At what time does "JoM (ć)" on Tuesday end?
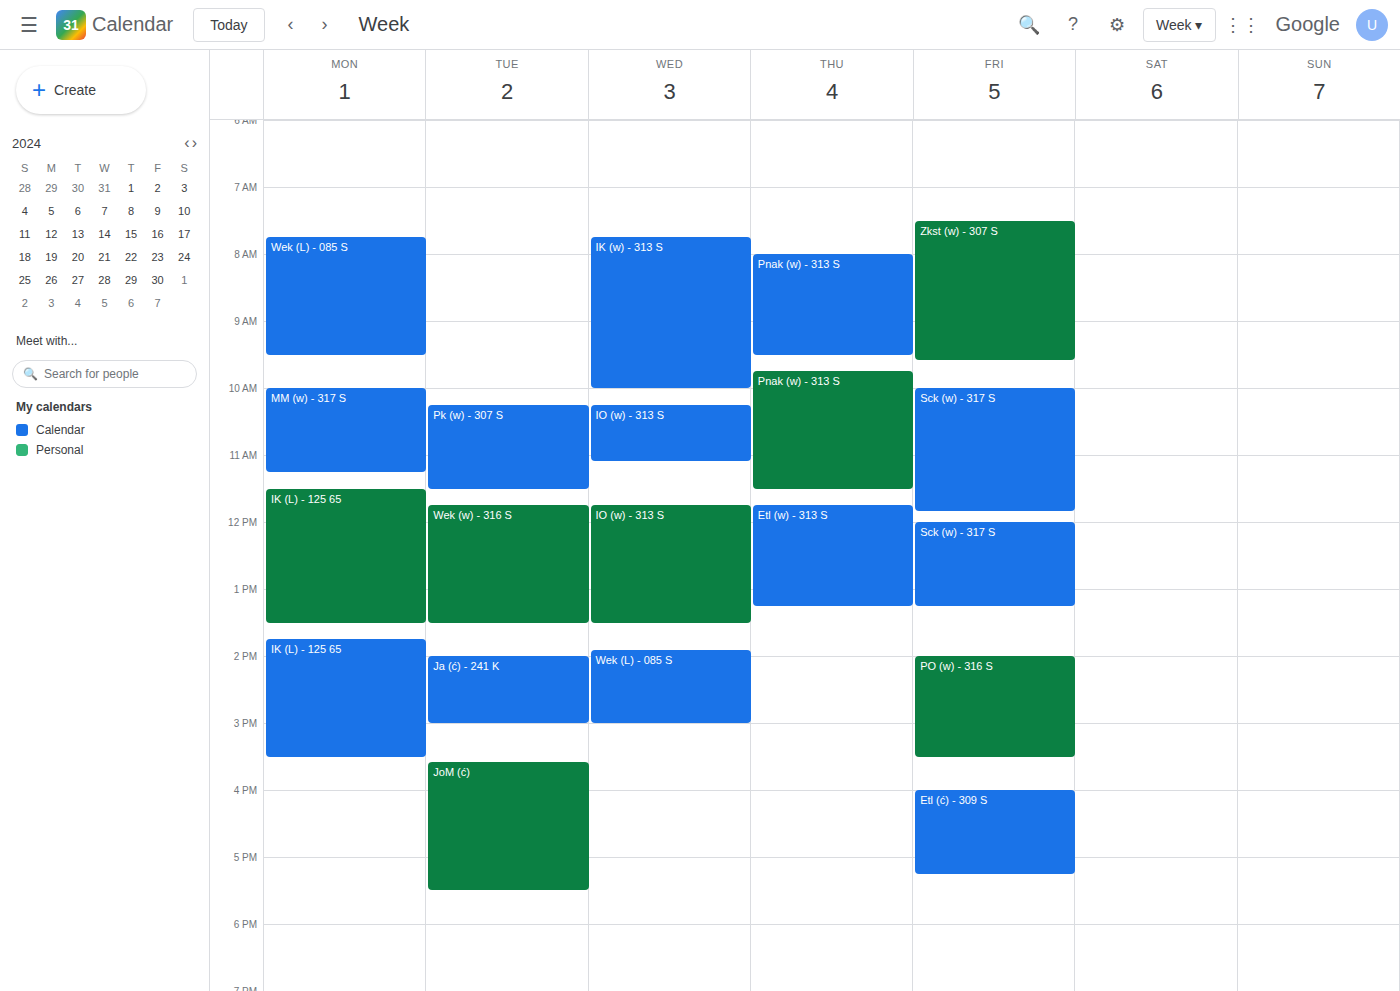
5:30 PM